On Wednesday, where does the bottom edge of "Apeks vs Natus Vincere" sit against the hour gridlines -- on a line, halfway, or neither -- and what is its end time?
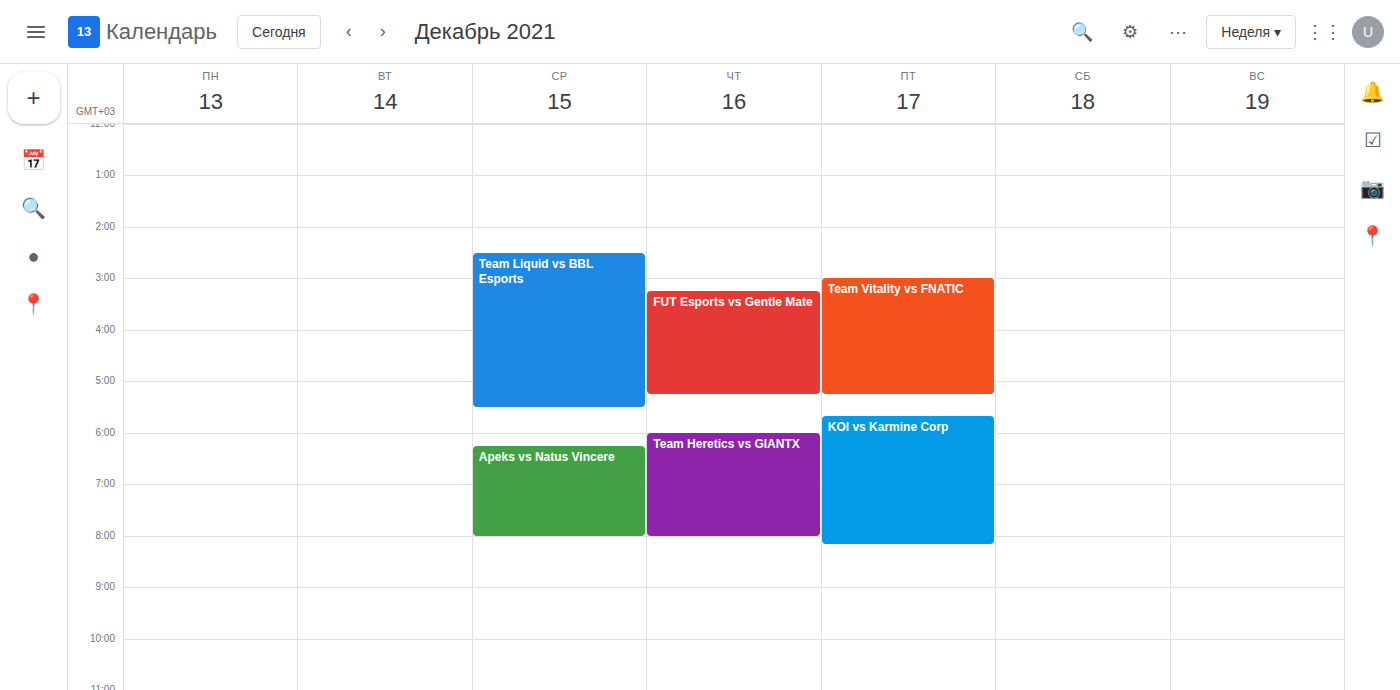
8:00 PM -- exactly on the 8 PM line.